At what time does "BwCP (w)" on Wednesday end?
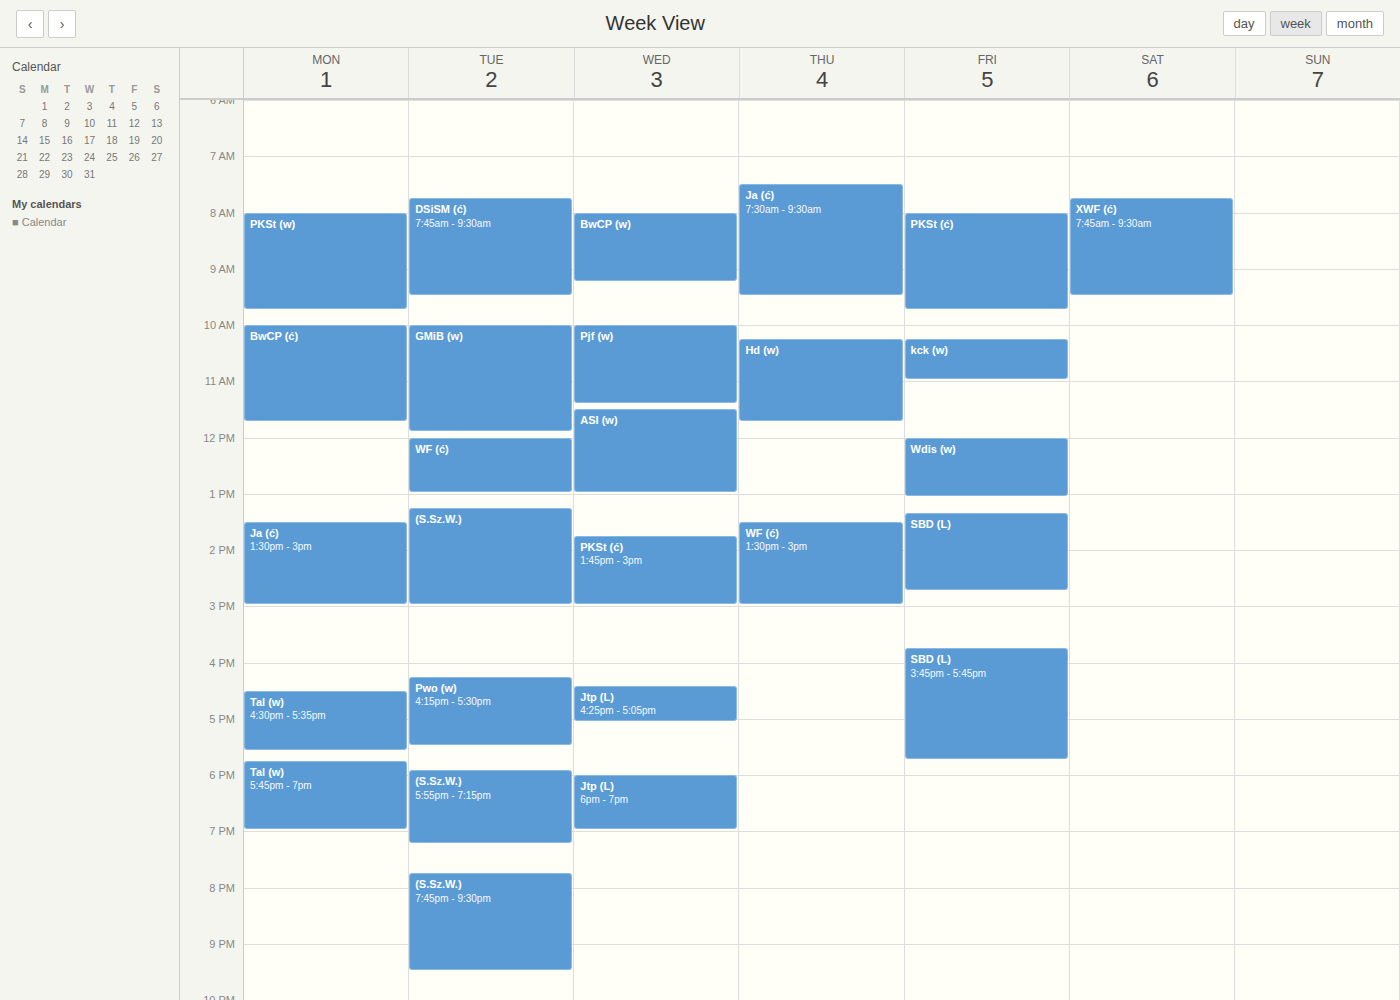
9:15 AM